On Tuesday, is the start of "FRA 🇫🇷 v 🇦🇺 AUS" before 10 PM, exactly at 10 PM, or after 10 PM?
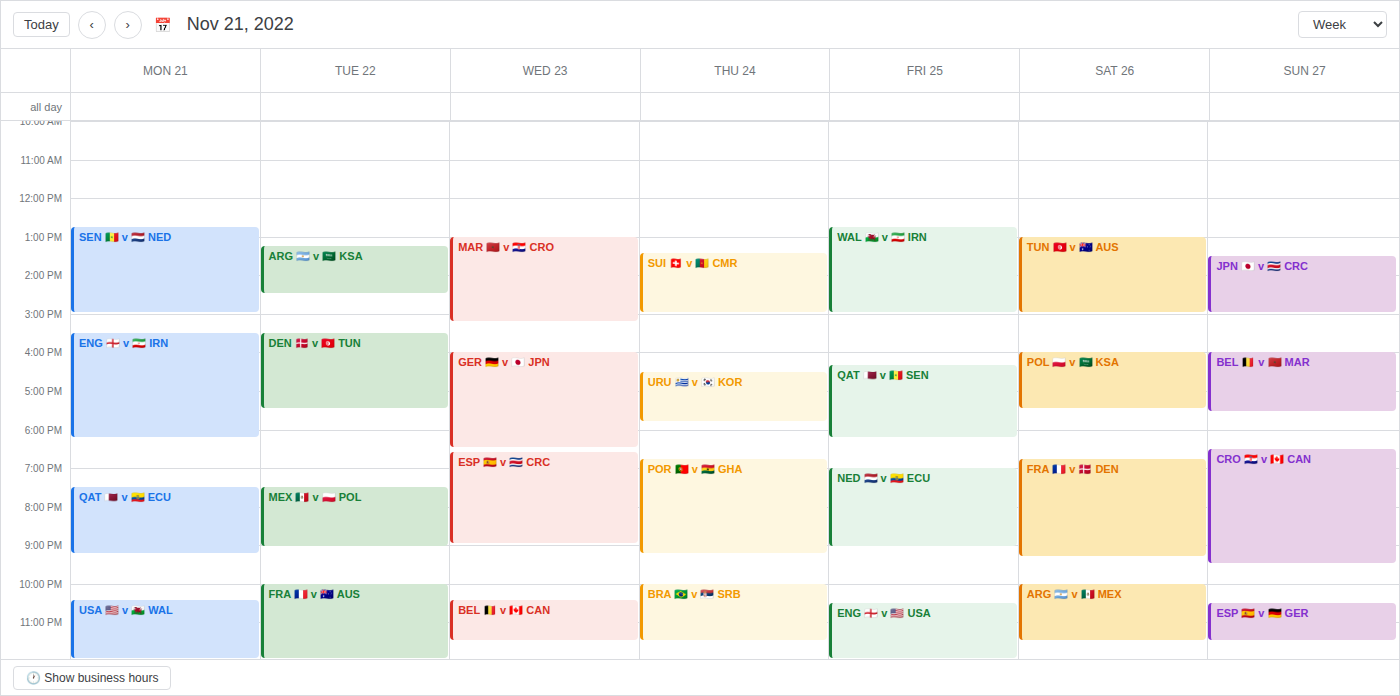
10:00 PM -- exactly at 10 PM, on the 10 PM line.